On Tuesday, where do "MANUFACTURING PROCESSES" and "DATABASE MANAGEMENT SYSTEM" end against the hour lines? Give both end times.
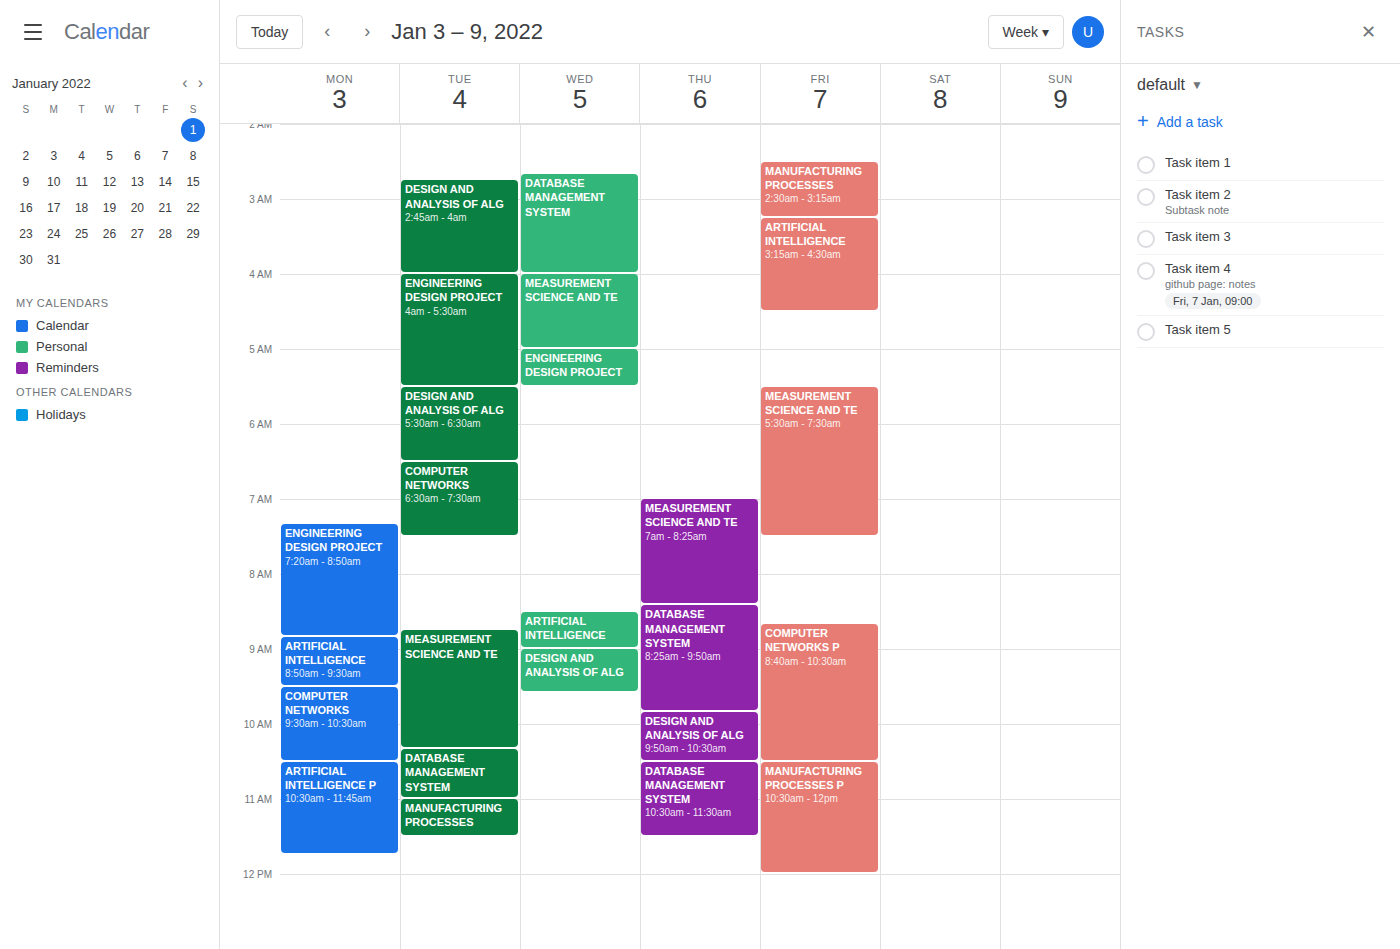
"MANUFACTURING PROCESSES": 11:30 AM, halfway between the 11 AM and 12 PM lines. "DATABASE MANAGEMENT SYSTEM": 11:00 AM, exactly on the 11 AM line.